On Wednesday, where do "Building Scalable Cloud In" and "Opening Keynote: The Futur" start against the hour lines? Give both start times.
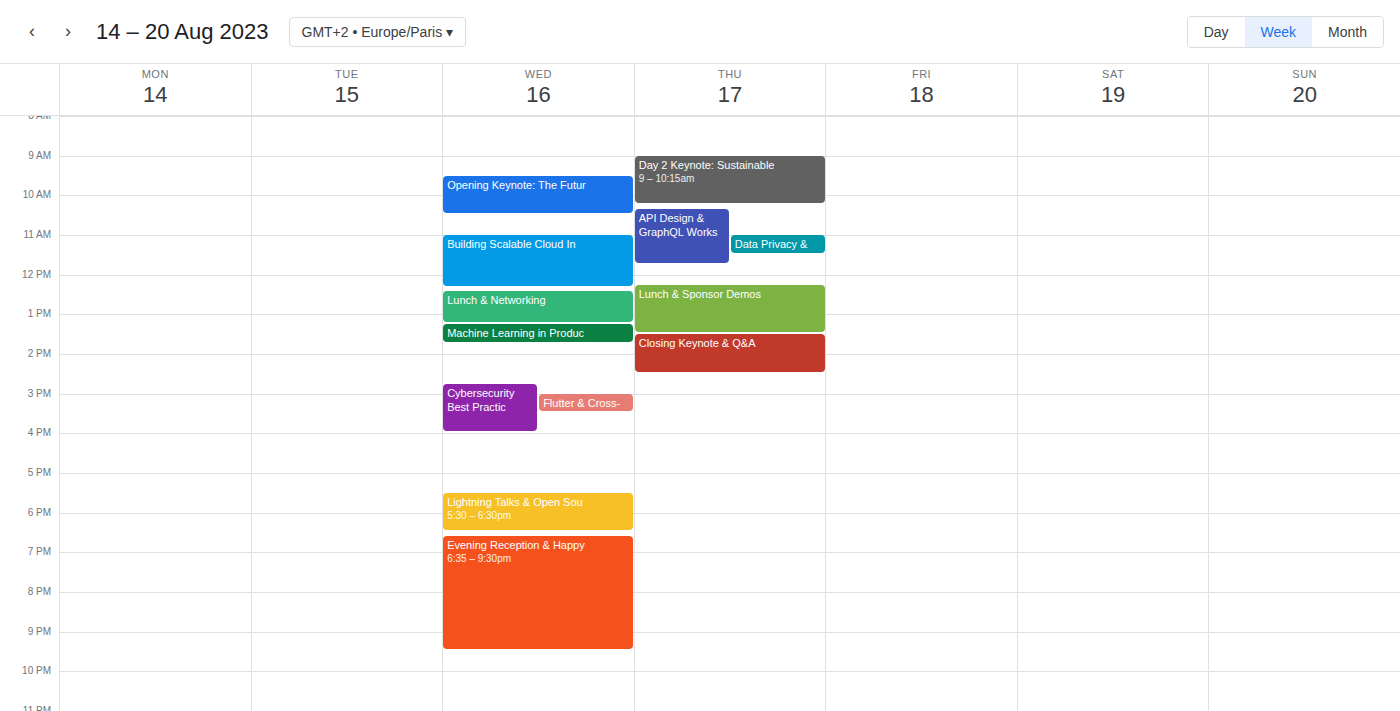
"Building Scalable Cloud In": 11:00 AM, exactly on the 11 AM line. "Opening Keynote: The Futur": 9:30 AM, halfway between the 9 AM and 10 AM lines.